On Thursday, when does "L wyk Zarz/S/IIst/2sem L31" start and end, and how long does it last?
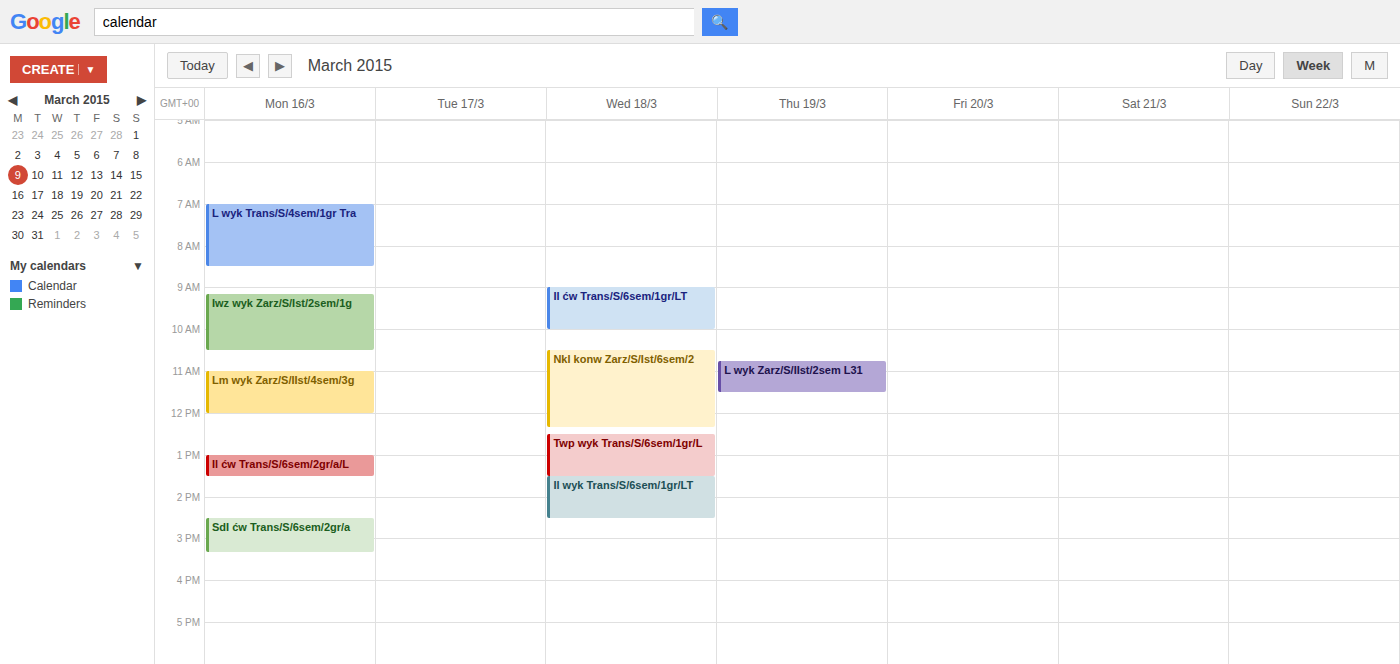
10:45 AM to 11:30 AM, 45 minutes